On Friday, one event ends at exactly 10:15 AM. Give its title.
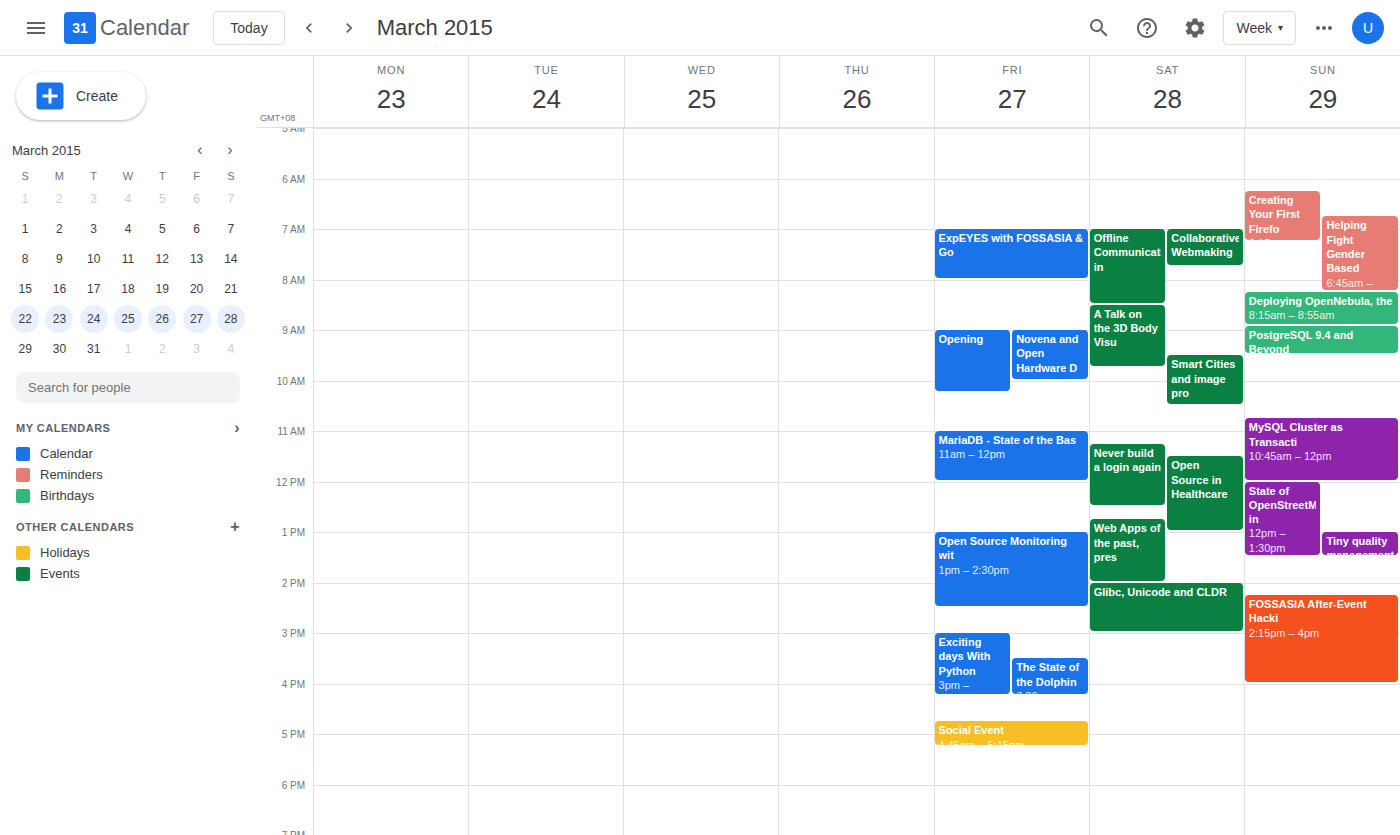
"Opening"